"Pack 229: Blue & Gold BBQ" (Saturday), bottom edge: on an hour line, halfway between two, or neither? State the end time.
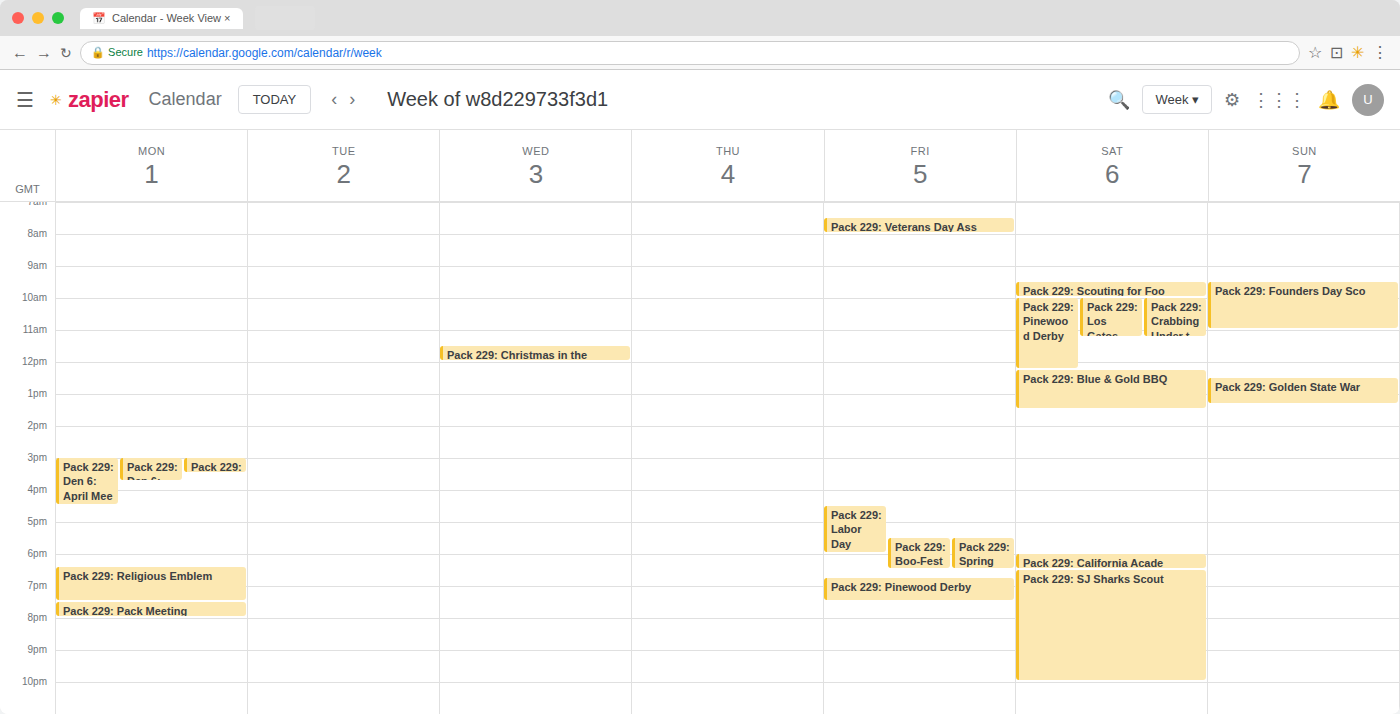
1:30 PM -- halfway between the 1 PM and 2 PM lines.